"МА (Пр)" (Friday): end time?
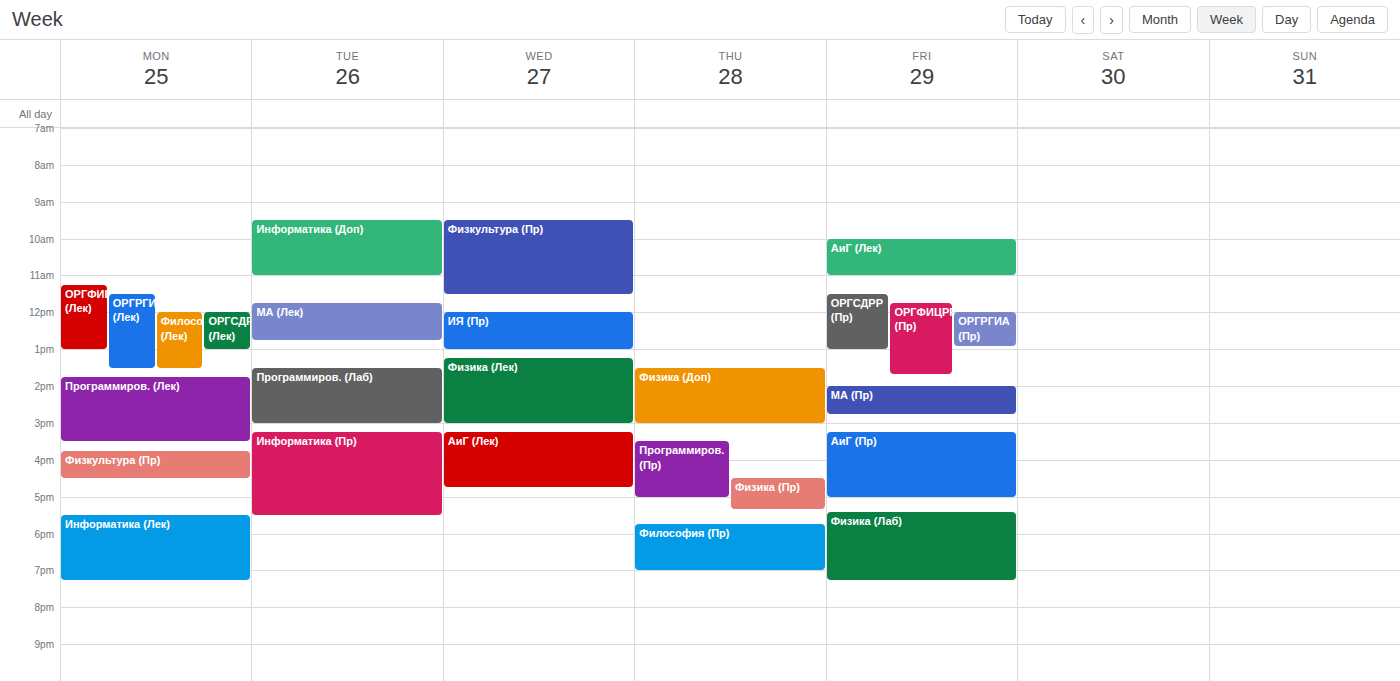
2:45 PM